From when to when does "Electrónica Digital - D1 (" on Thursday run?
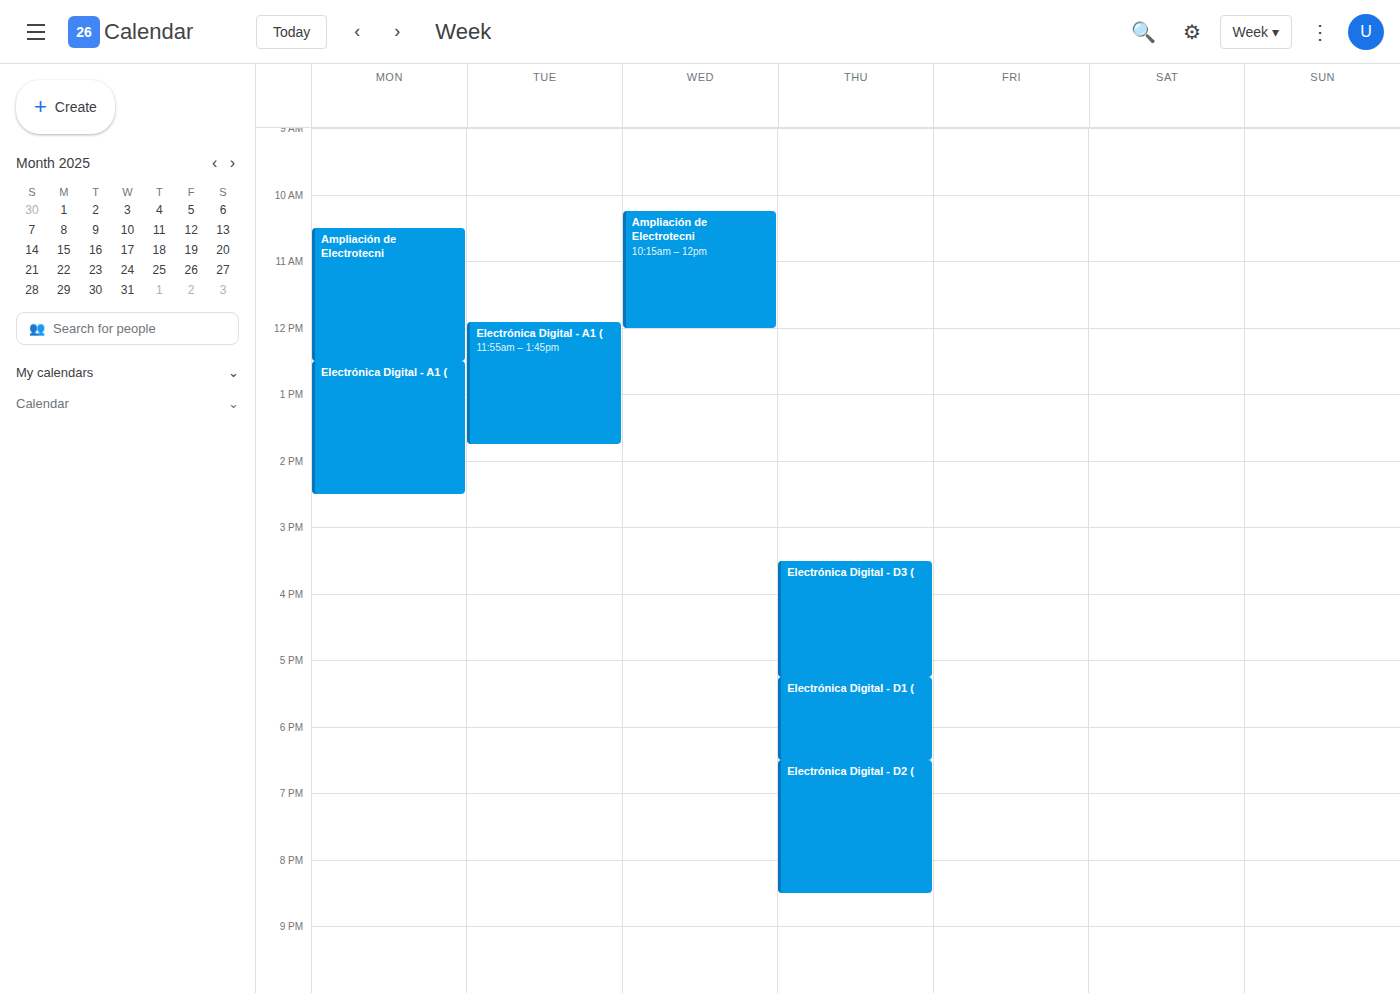
17:15 to 18:30